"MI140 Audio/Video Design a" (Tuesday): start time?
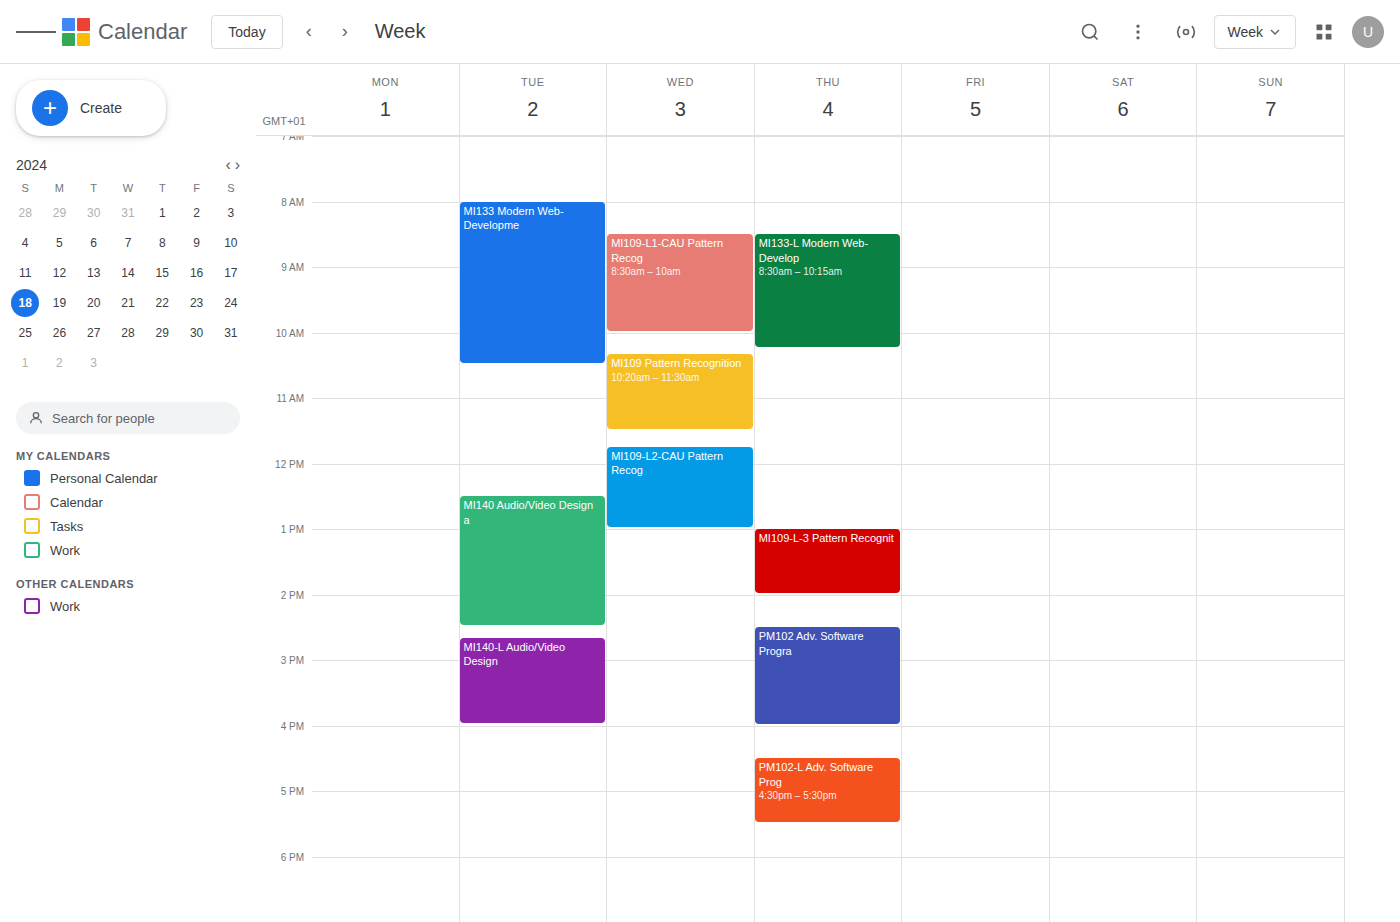
12:30